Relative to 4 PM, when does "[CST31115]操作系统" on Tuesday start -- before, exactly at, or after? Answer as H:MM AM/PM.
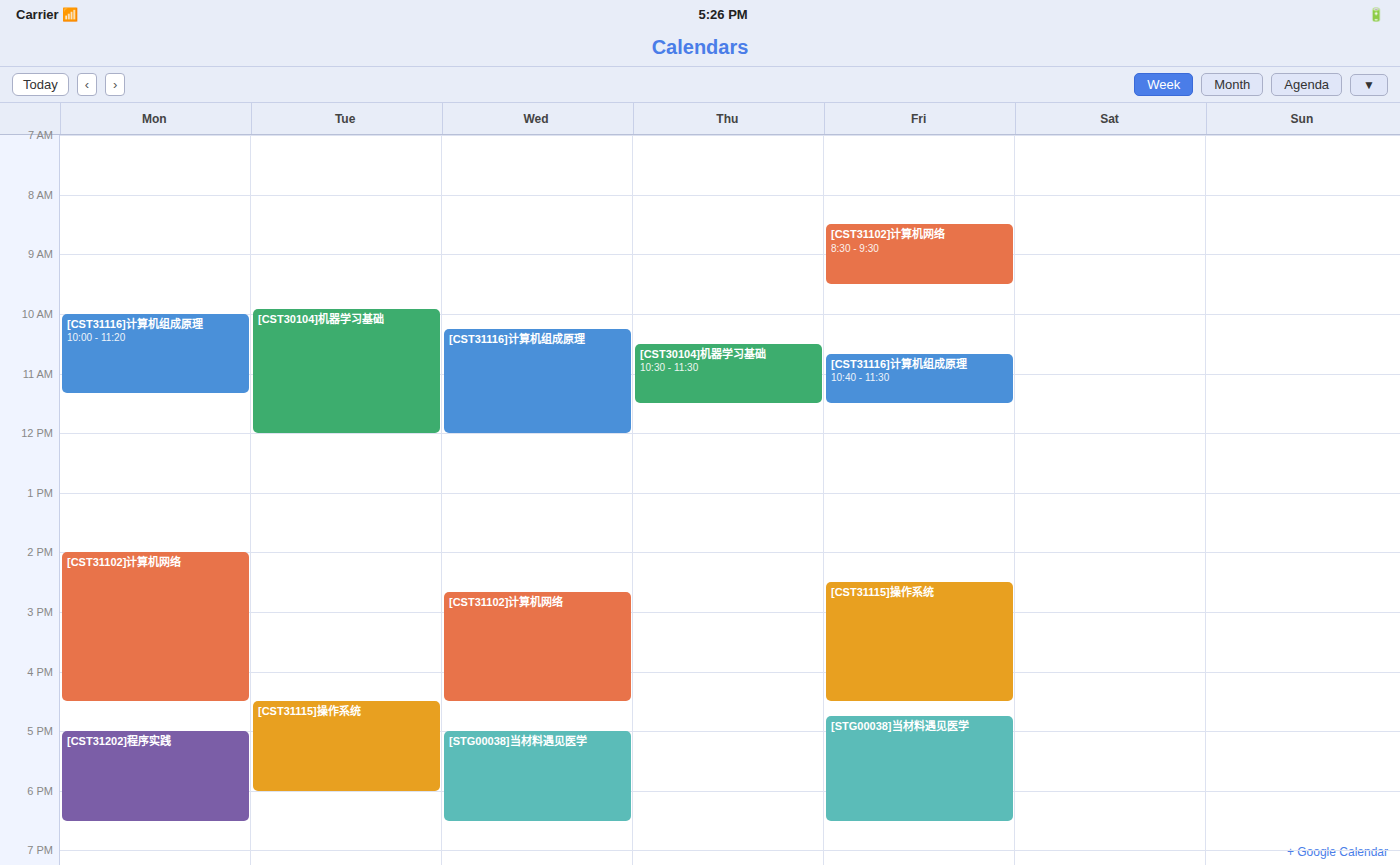
4:30 PM -- after 4 PM, 30 minutes below the 4 PM line.